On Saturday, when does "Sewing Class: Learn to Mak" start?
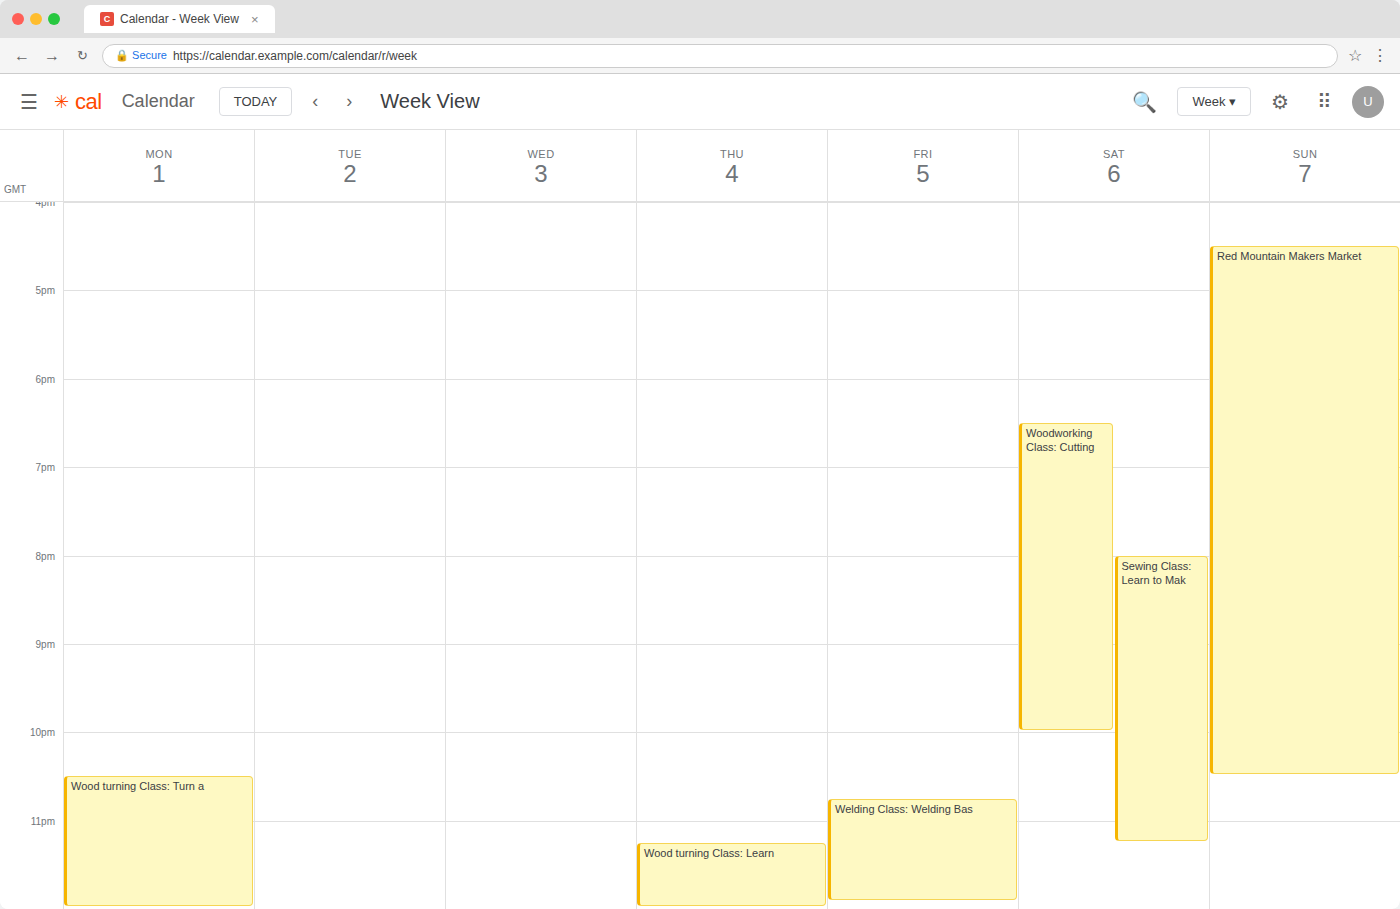
20:00